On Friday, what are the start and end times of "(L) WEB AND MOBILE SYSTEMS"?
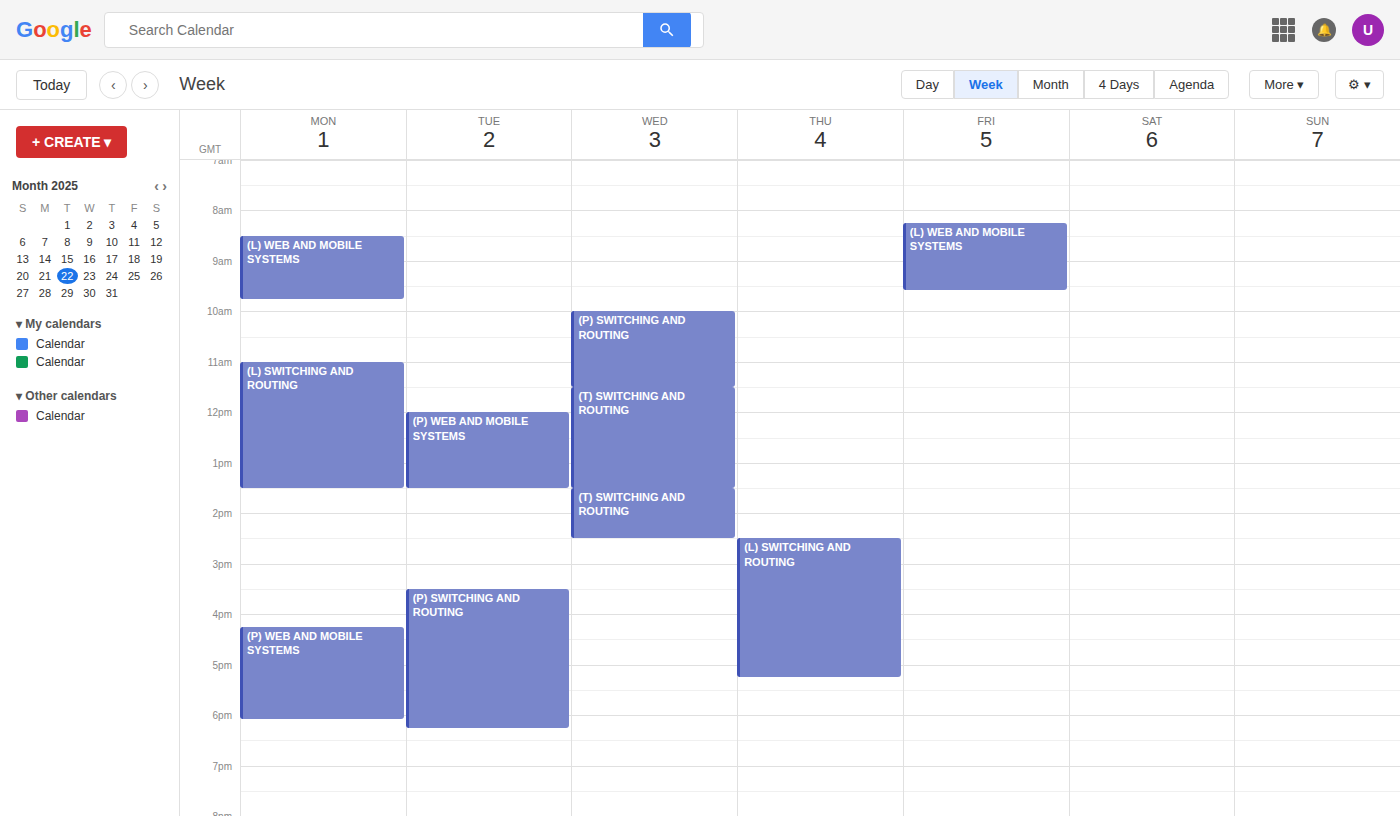
8:15 AM to 9:35 AM